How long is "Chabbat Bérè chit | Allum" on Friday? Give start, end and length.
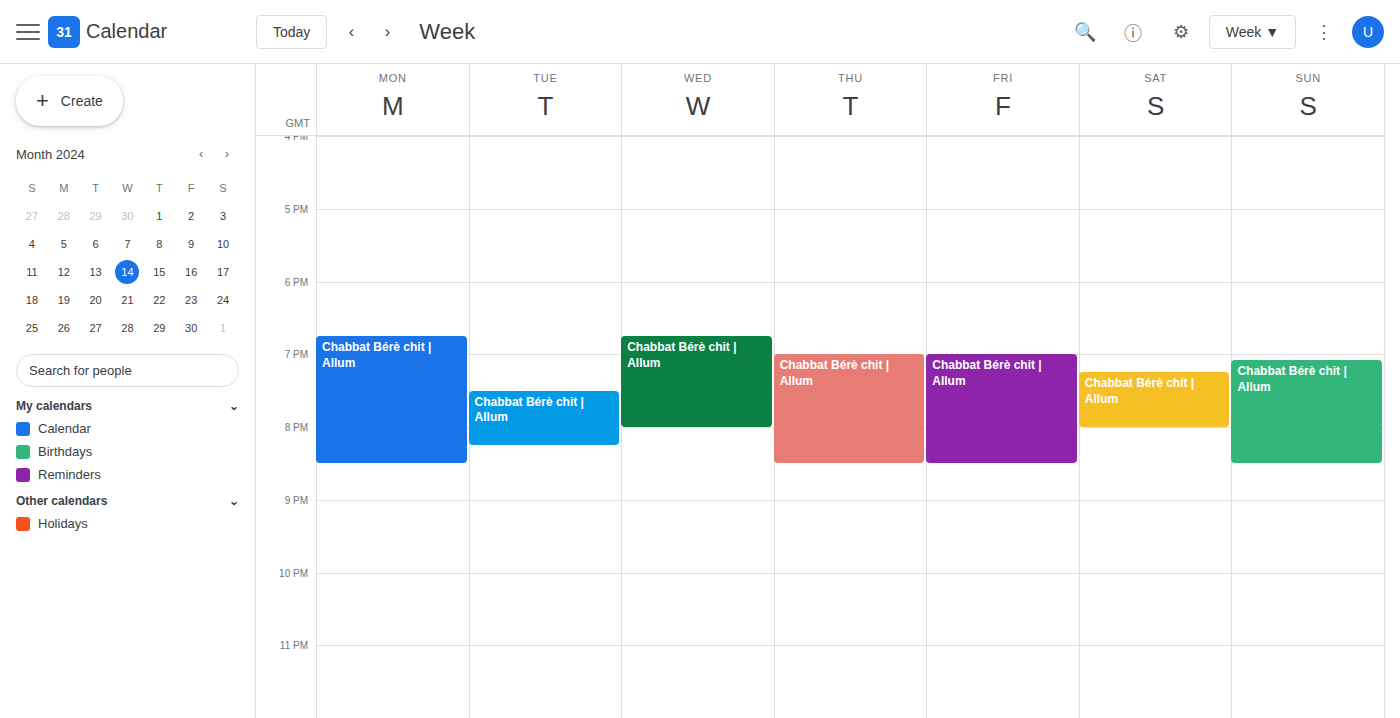
7:00 PM to 8:30 PM, 1 hour 30 minutes